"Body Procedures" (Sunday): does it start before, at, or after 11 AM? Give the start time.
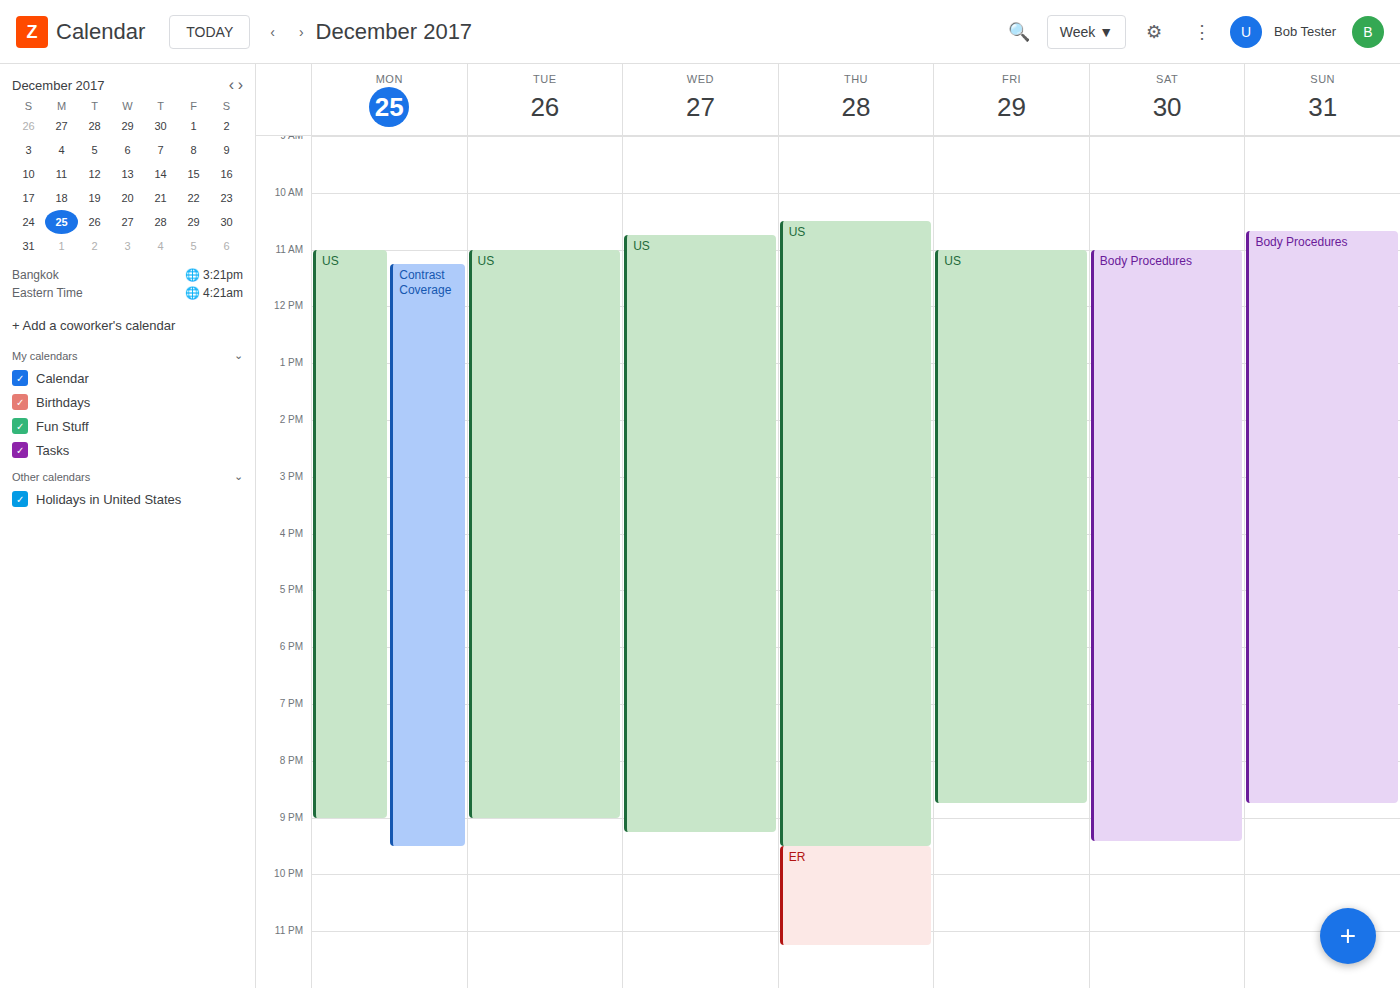
10:40 AM -- before 11 AM, 20 minutes above the 11 AM line.